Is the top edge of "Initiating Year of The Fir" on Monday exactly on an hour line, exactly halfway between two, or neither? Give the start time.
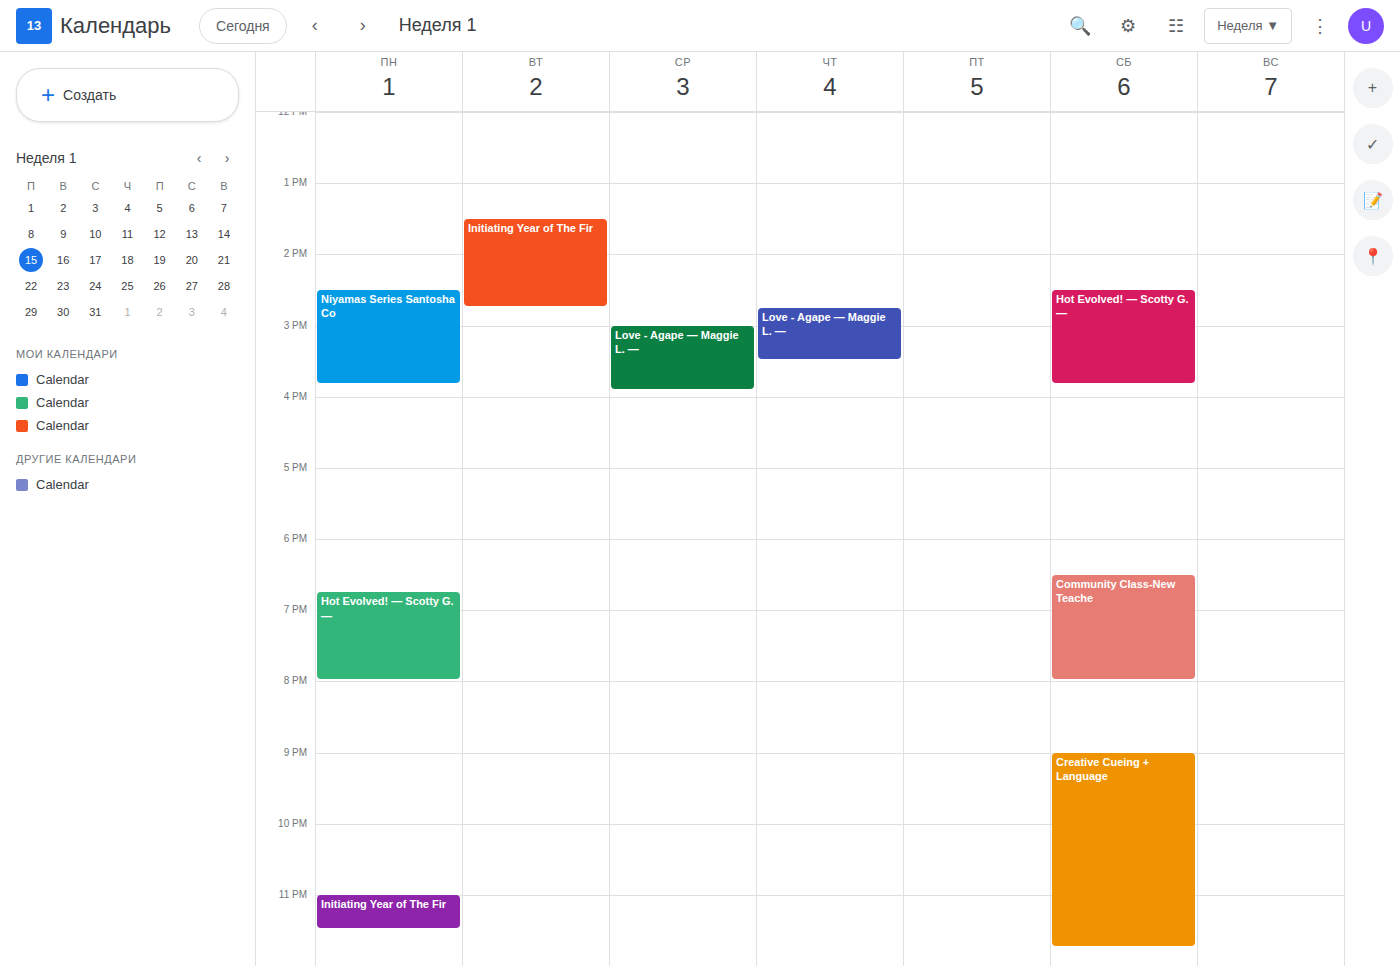
11:00 PM -- exactly on the 11 PM line.